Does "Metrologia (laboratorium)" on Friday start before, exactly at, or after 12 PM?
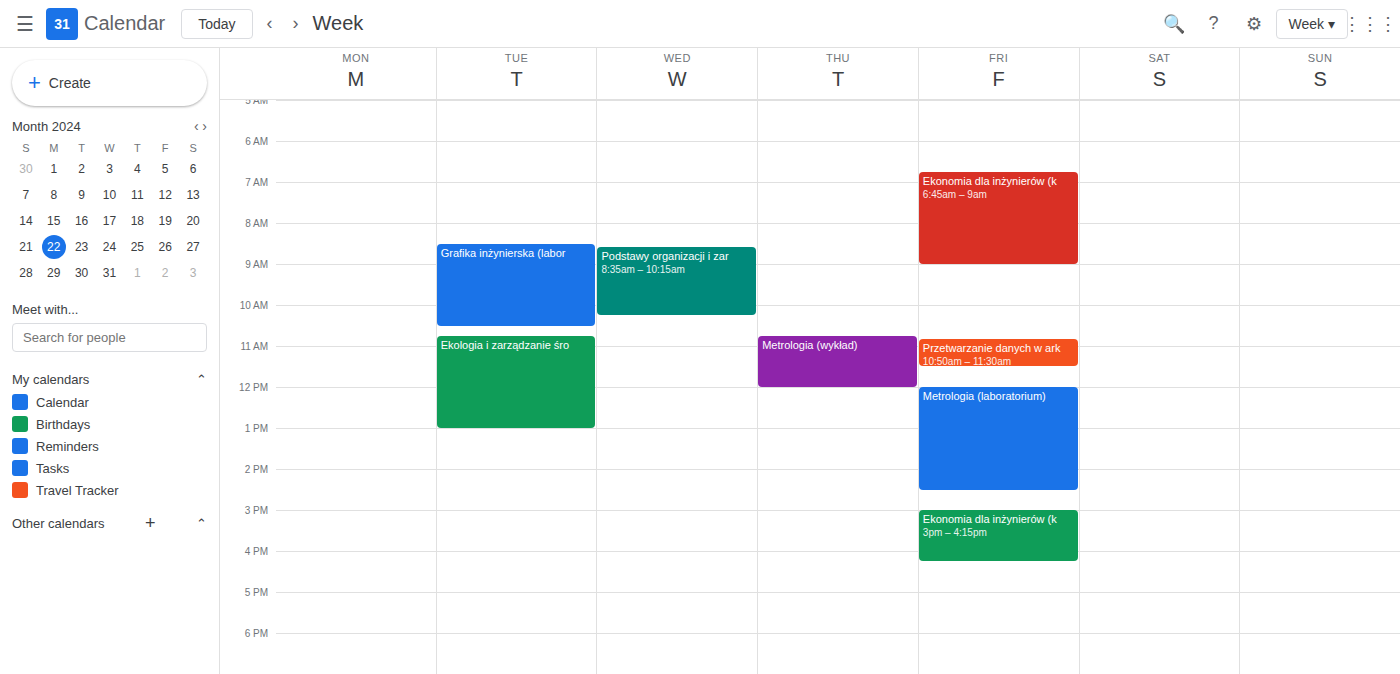
12:00 PM -- exactly at 12 PM, on the 12 PM line.